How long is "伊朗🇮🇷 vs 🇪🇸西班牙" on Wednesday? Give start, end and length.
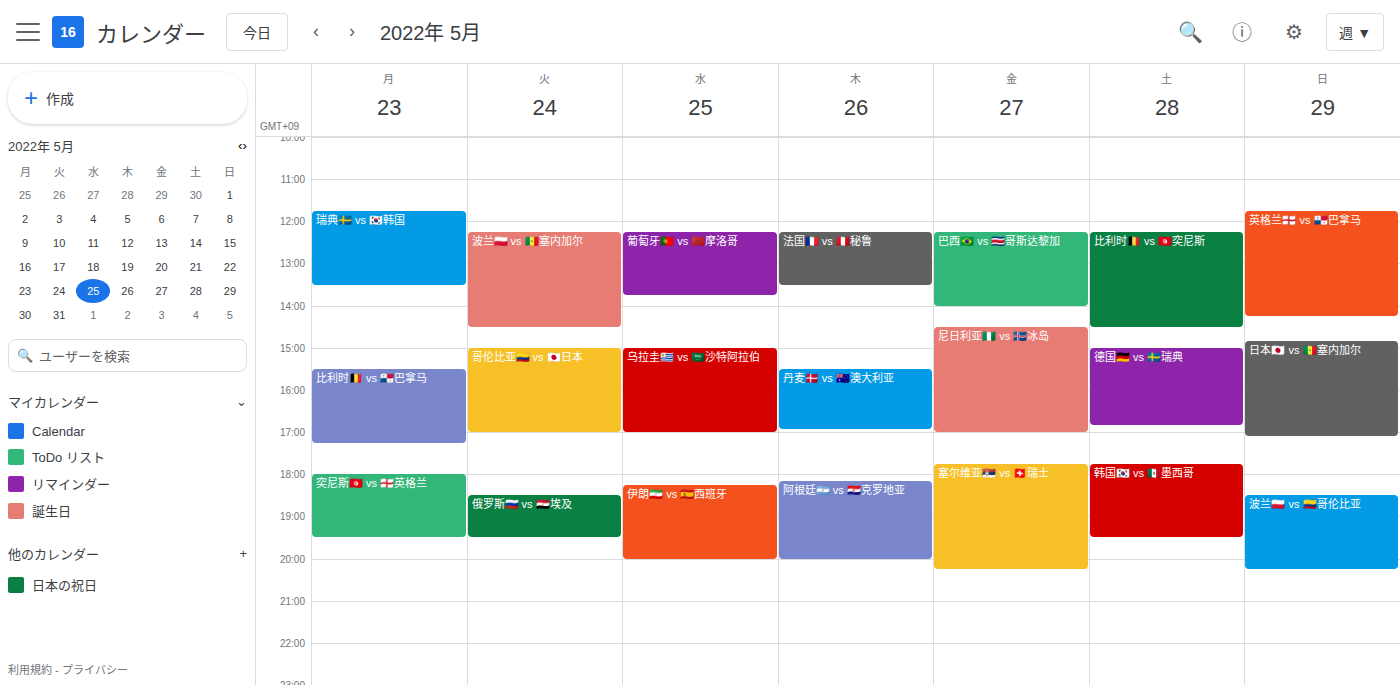
6:15 PM to 8:00 PM, 1 hour 45 minutes